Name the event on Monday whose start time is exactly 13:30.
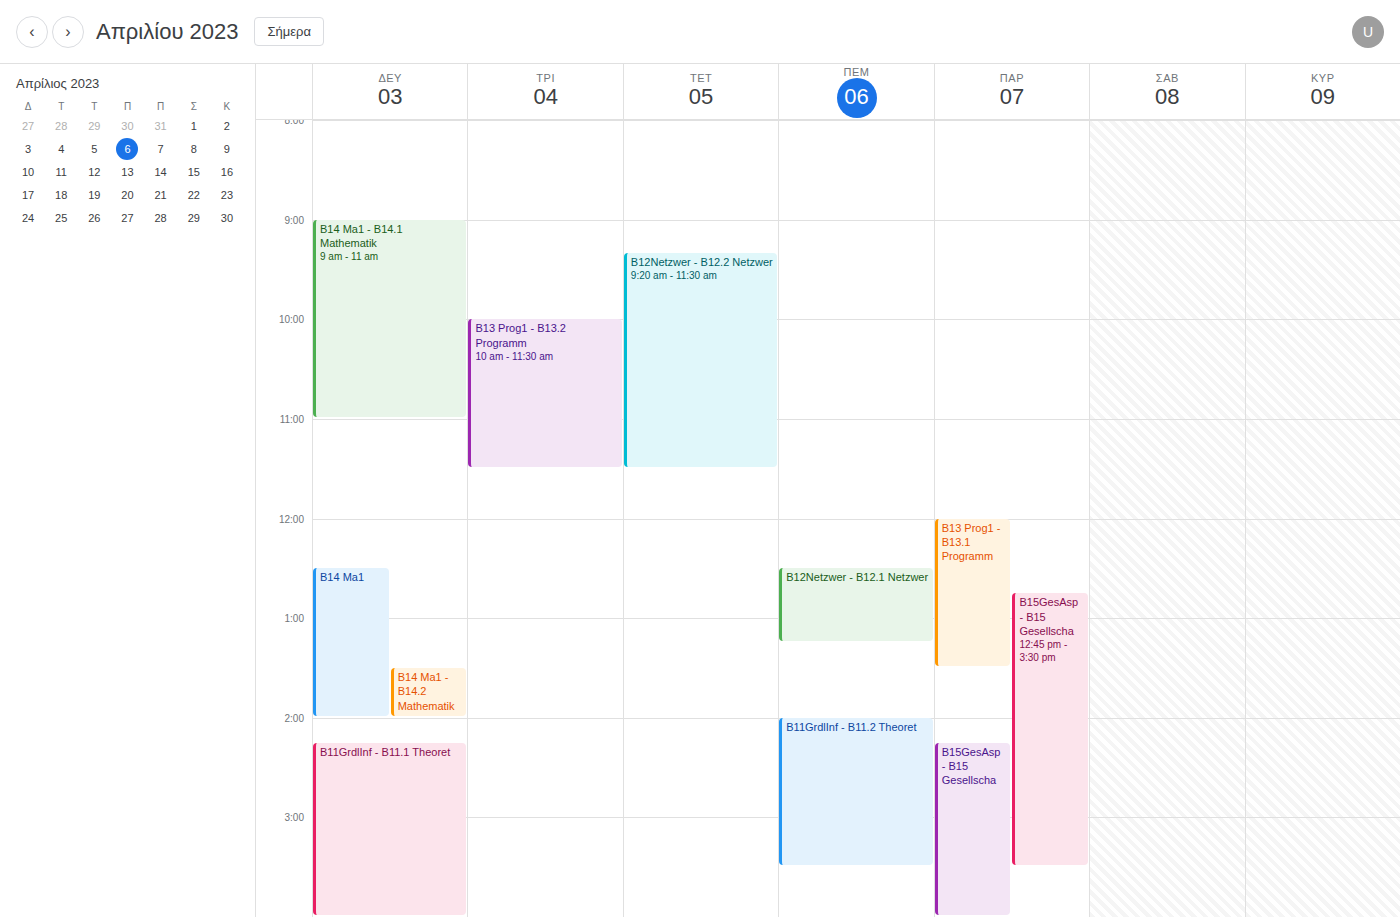
"B14 Ma1 - B14.2 Mathematik"